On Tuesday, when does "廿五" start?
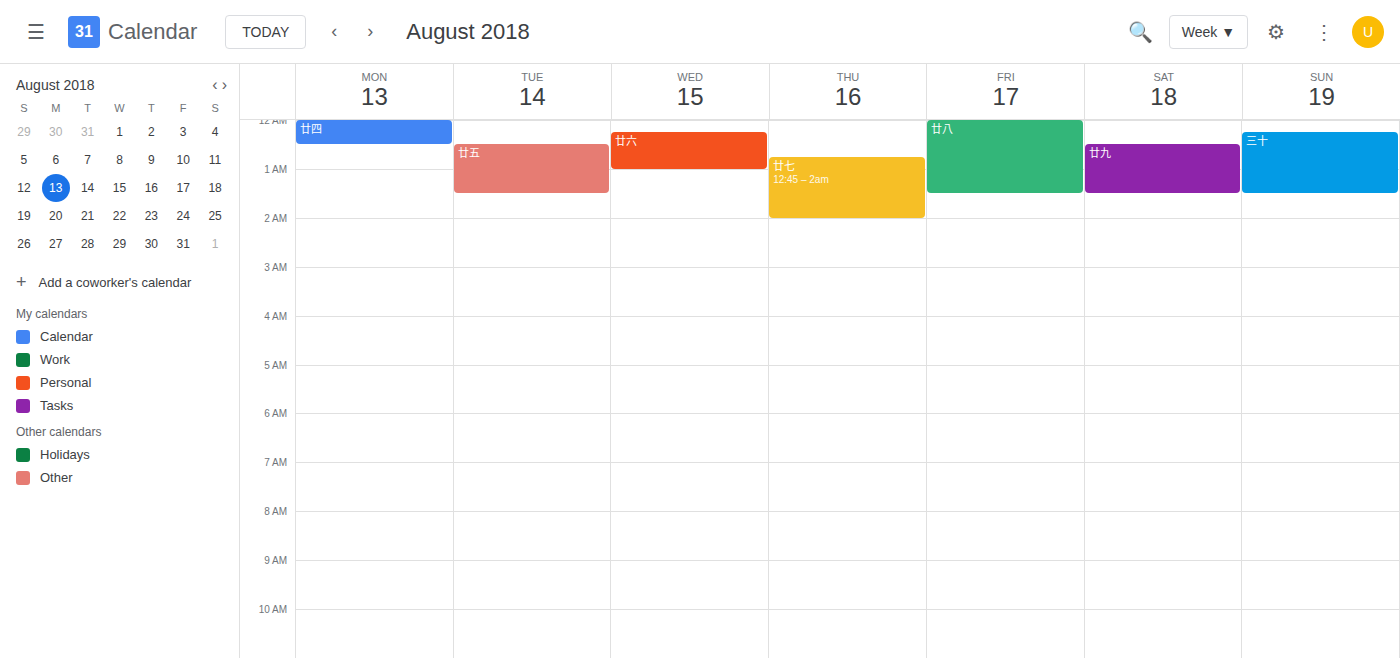
00:30